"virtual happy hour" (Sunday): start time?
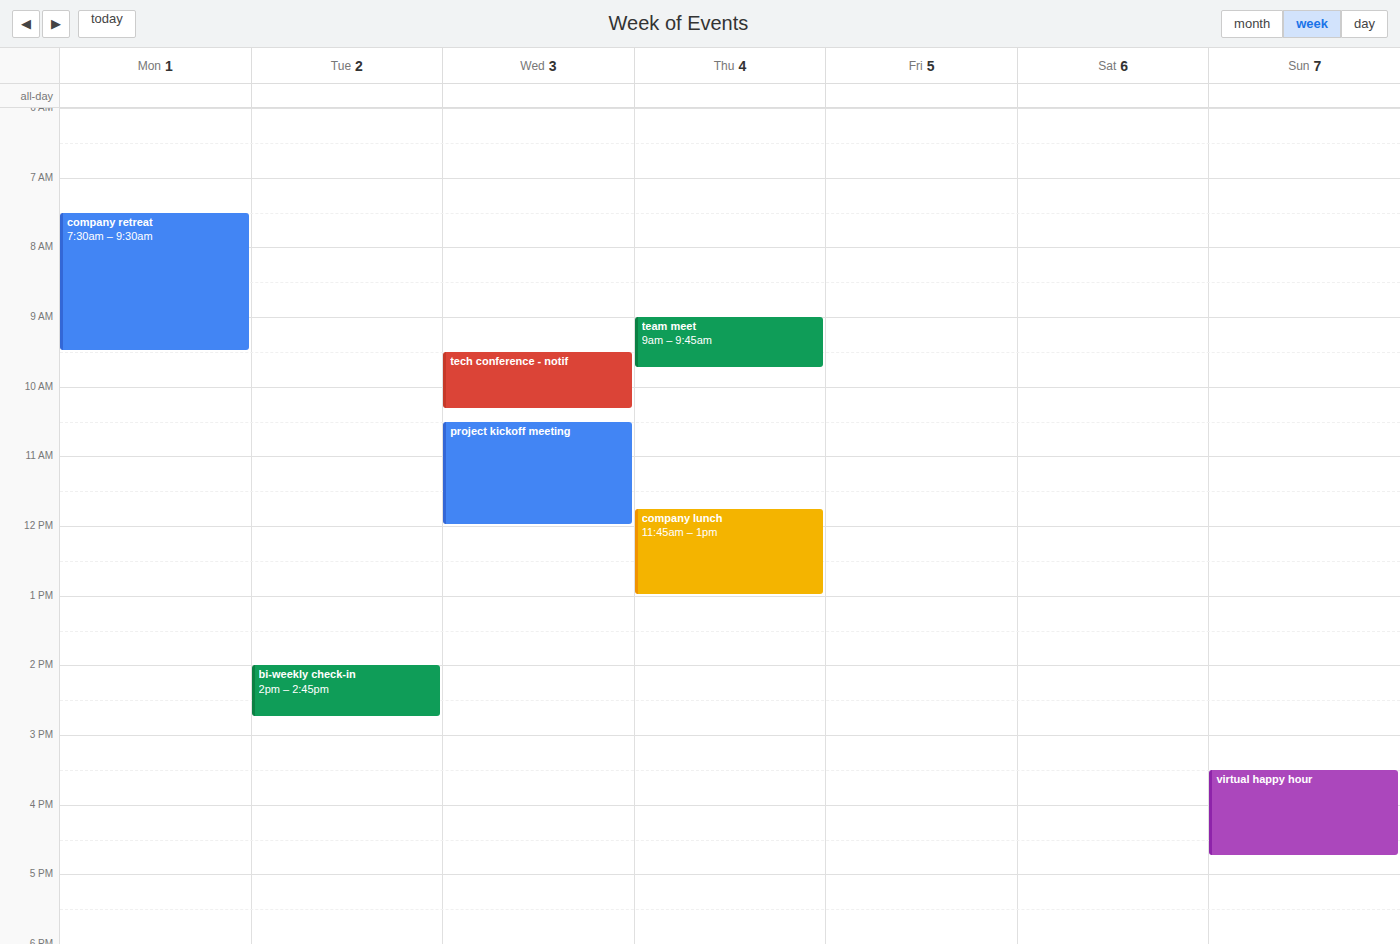
3:30 PM